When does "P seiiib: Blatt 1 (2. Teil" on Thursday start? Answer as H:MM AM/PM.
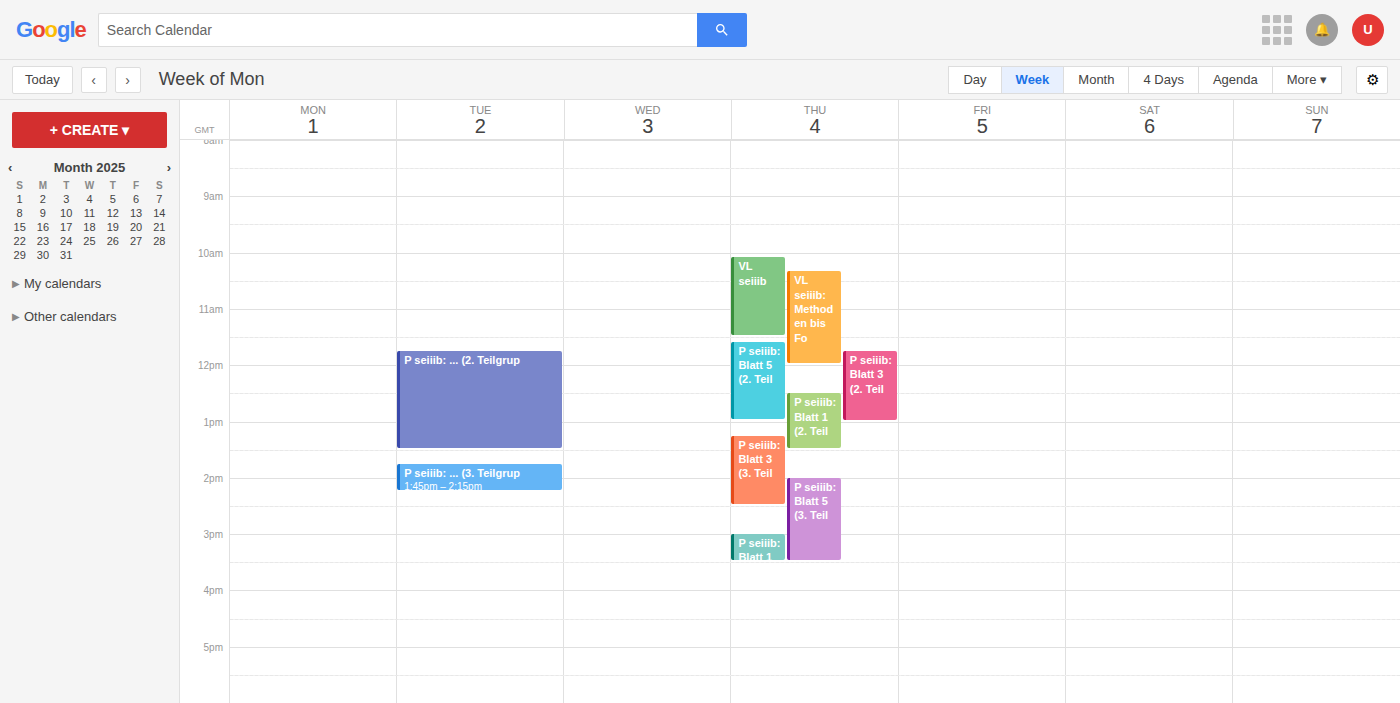
12:30 PM